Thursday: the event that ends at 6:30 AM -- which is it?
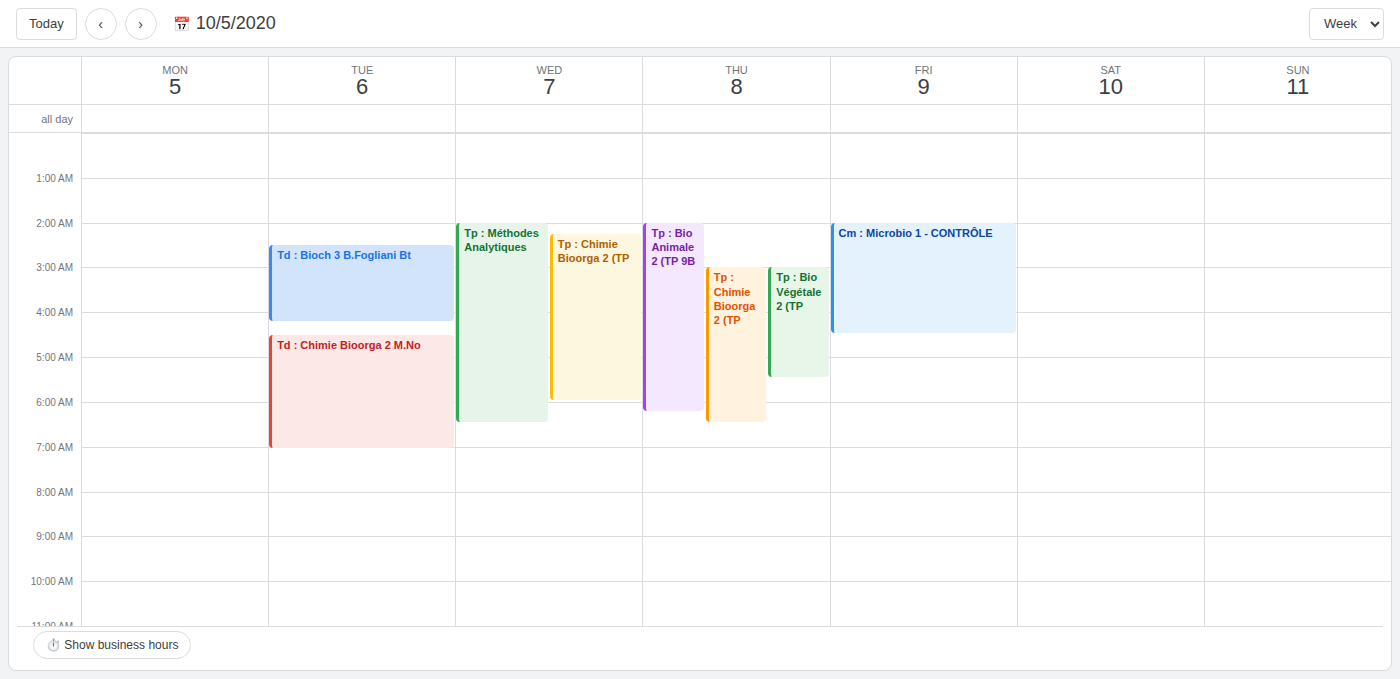
"Tp : Chimie Bioorga 2 (TP"